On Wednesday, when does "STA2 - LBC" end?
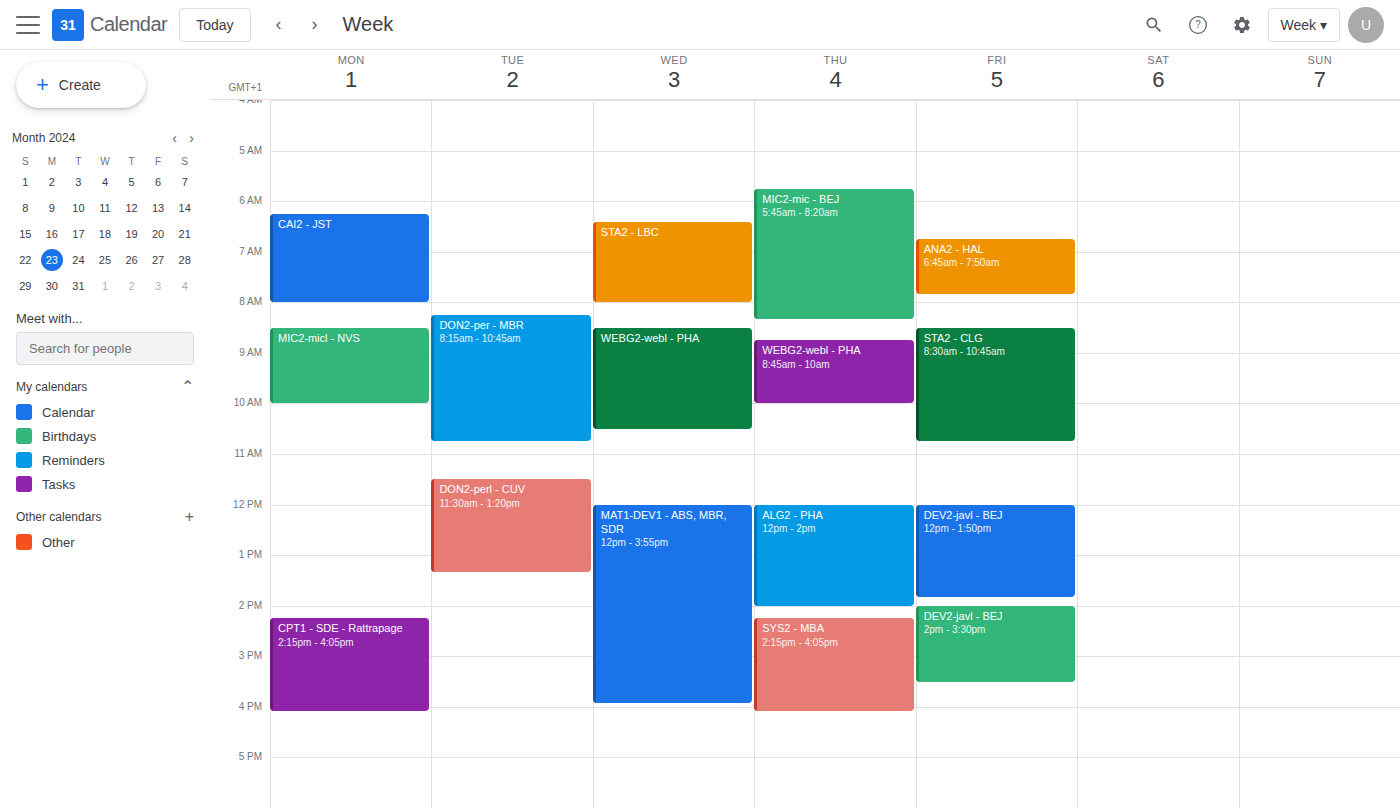
8:00 AM